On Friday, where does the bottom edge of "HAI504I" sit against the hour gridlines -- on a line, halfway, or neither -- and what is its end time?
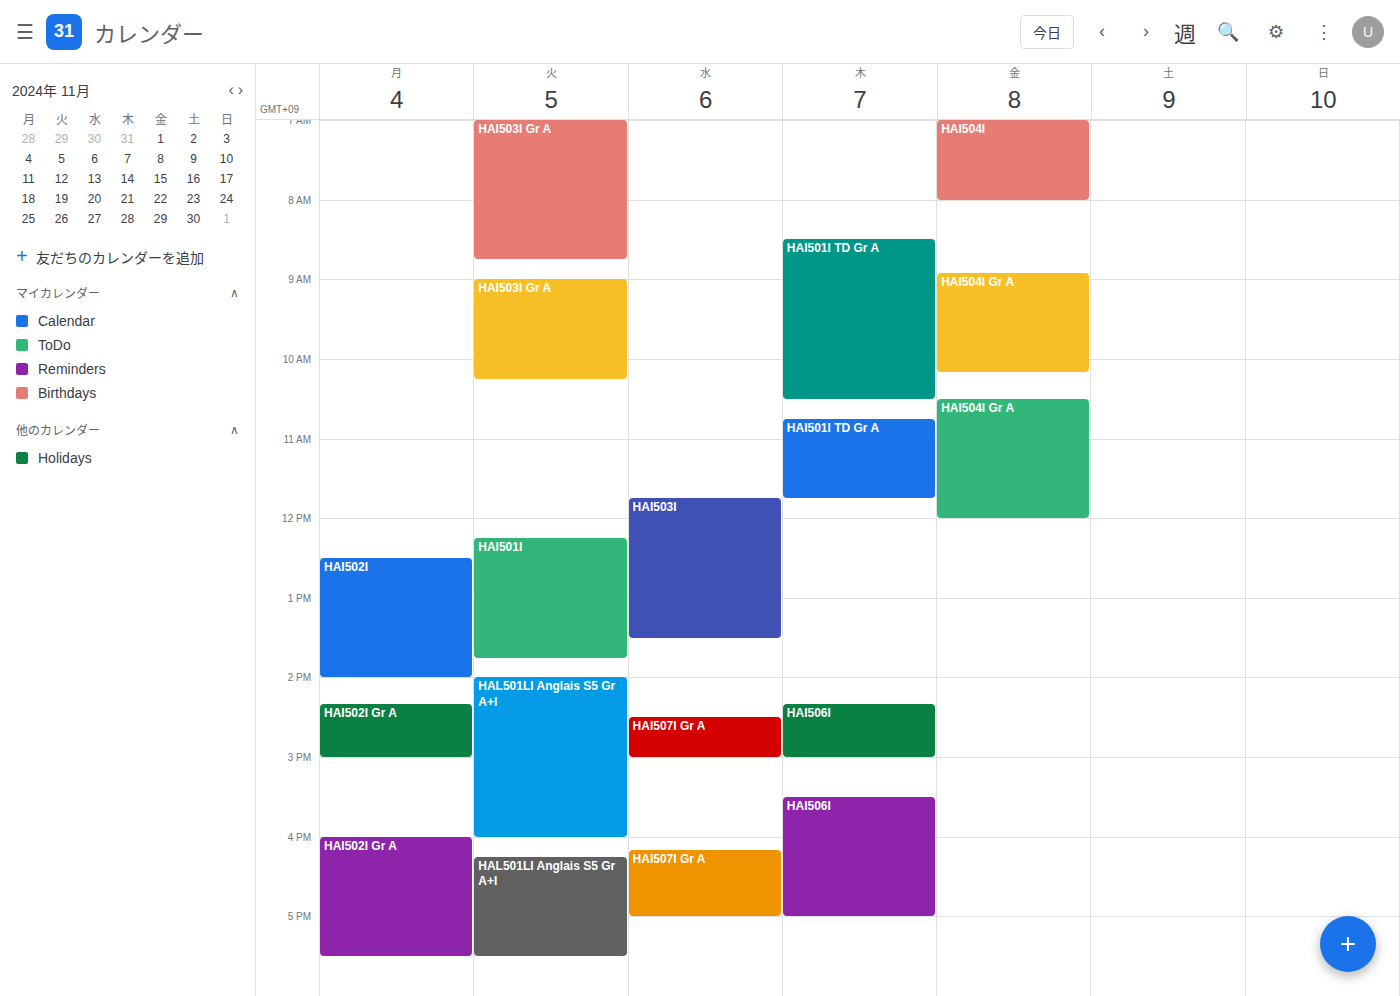
8:00 AM -- exactly on the 8 AM line.